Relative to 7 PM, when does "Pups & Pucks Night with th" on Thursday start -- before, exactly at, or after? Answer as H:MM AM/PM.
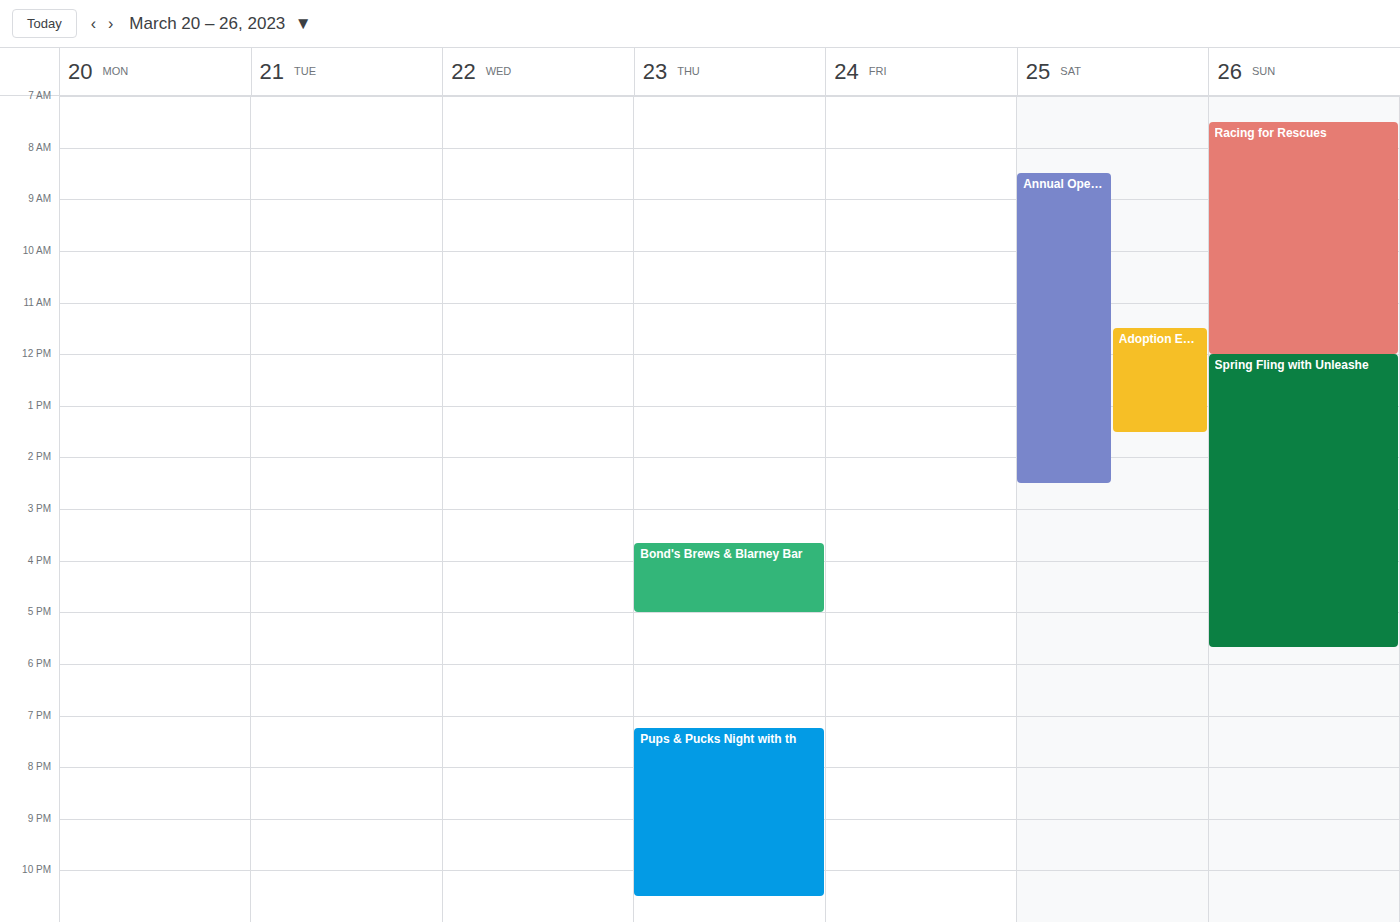
7:15 PM -- after 7 PM, 15 minutes below the 7 PM line.